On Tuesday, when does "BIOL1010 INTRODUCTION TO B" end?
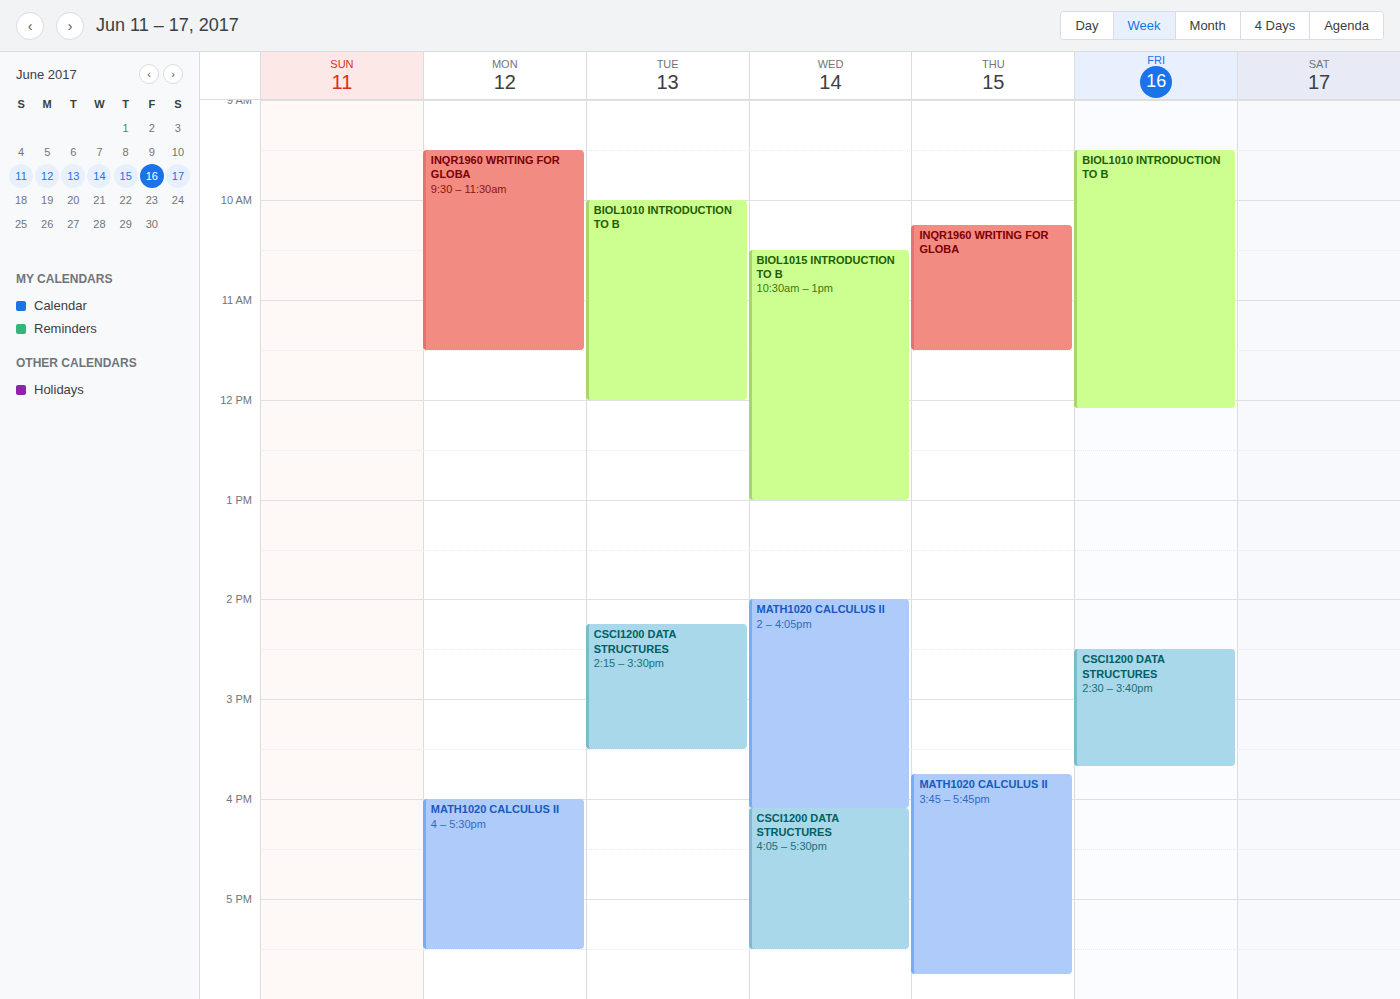
12:00